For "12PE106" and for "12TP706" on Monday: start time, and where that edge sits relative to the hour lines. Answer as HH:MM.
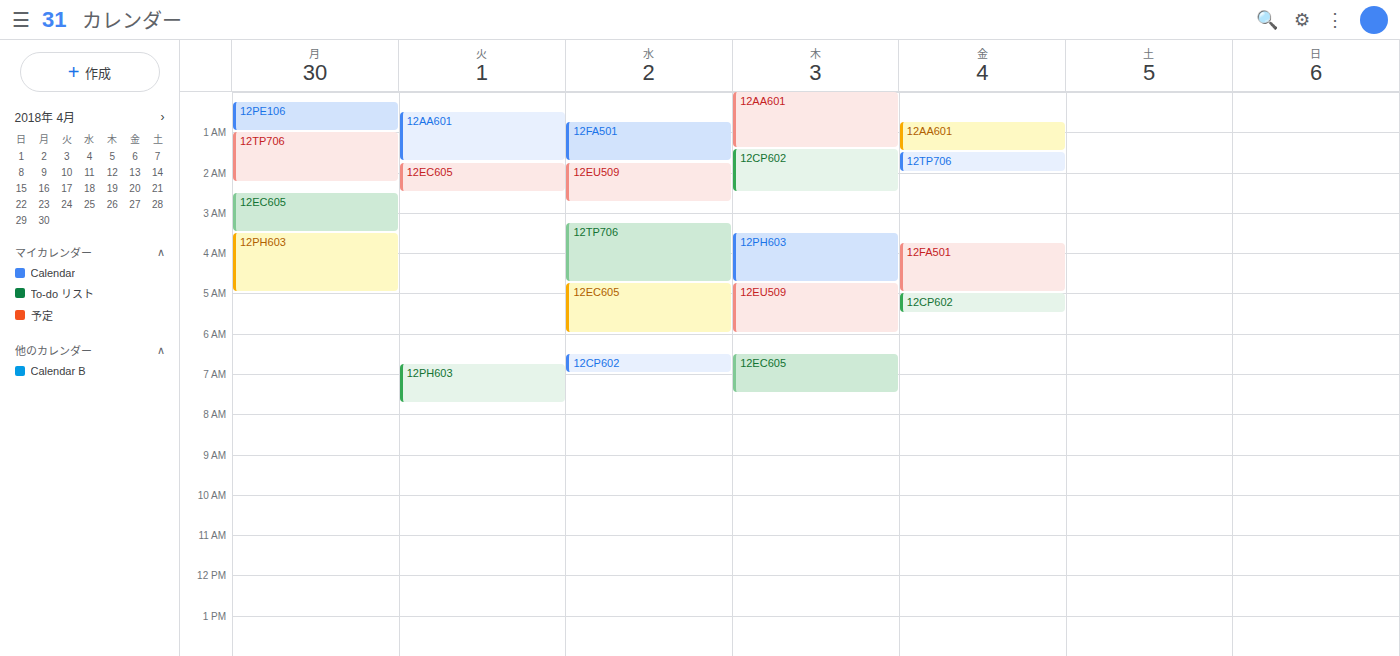
"12PE106": 00:15, neither: a quarter of the way from the 00:00 line to the 01:00 line. "12TP706": 01:00, exactly on the 01:00 line.